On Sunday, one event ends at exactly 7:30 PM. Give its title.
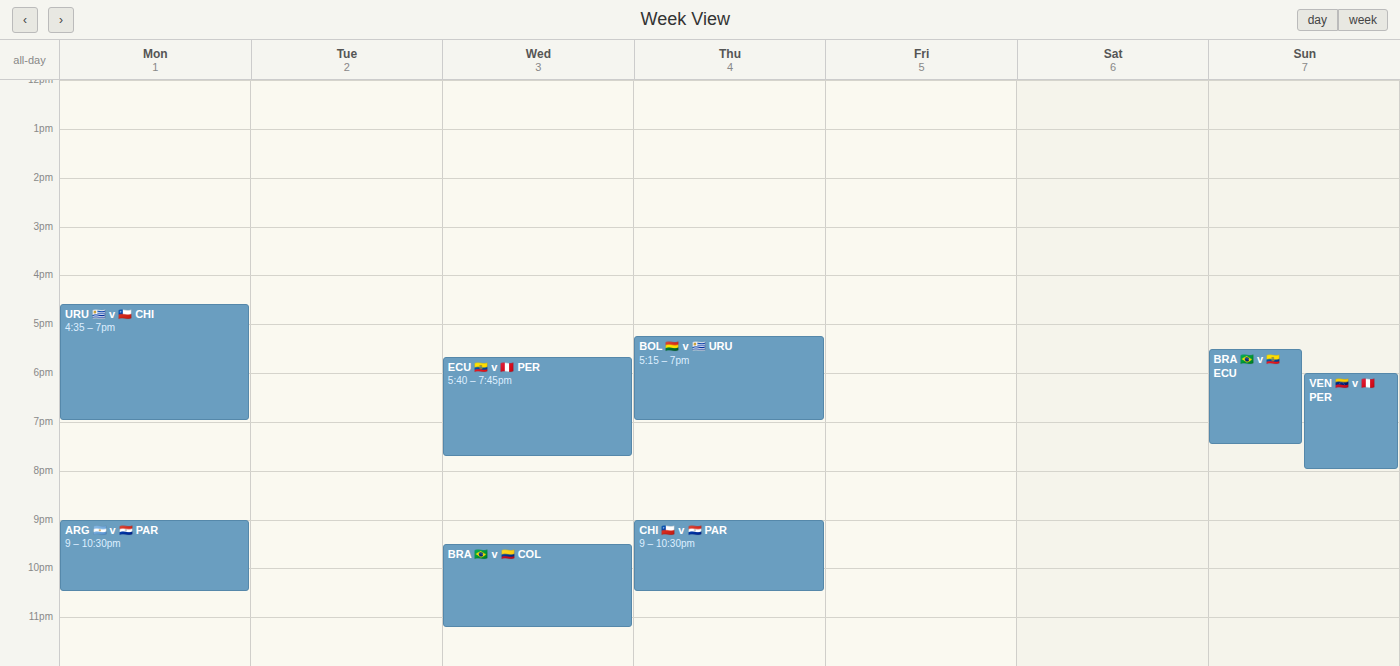
"BRA 🇧🇷 v 🇪🇨 ECU"